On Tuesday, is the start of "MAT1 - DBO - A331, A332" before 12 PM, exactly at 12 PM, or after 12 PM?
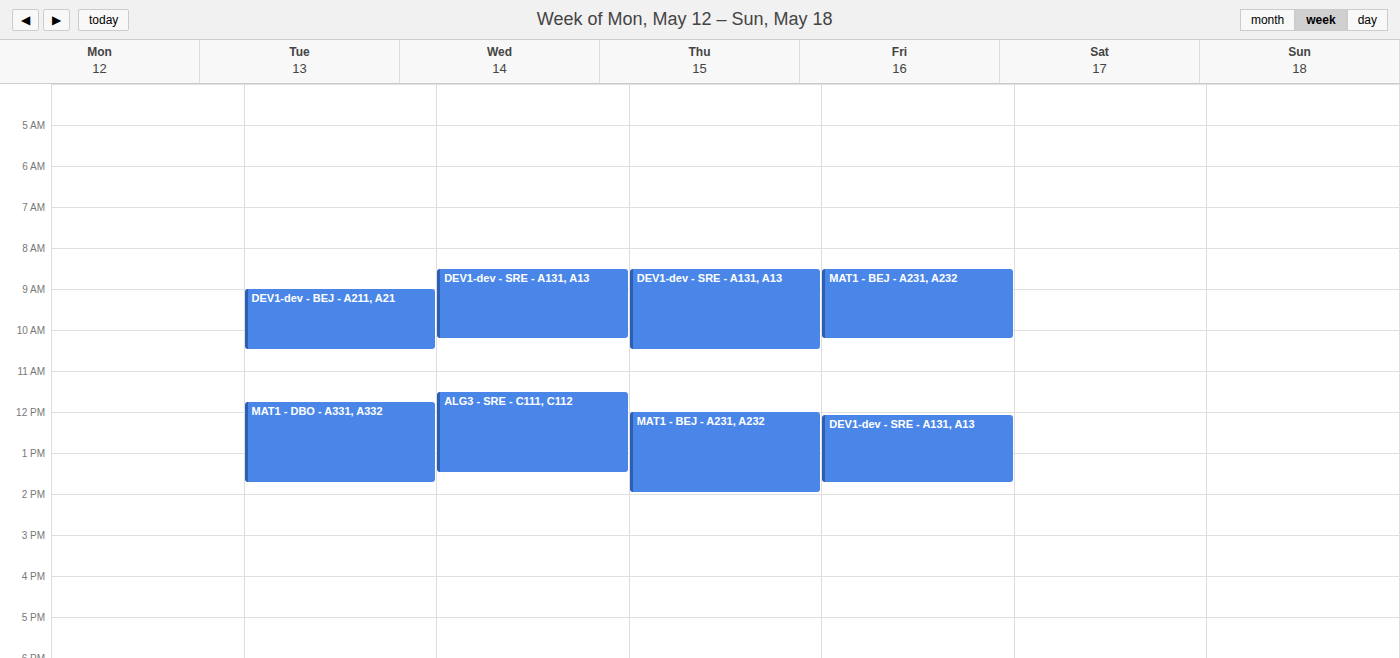
11:45 AM -- before 12 PM, 15 minutes above the 12 PM line.